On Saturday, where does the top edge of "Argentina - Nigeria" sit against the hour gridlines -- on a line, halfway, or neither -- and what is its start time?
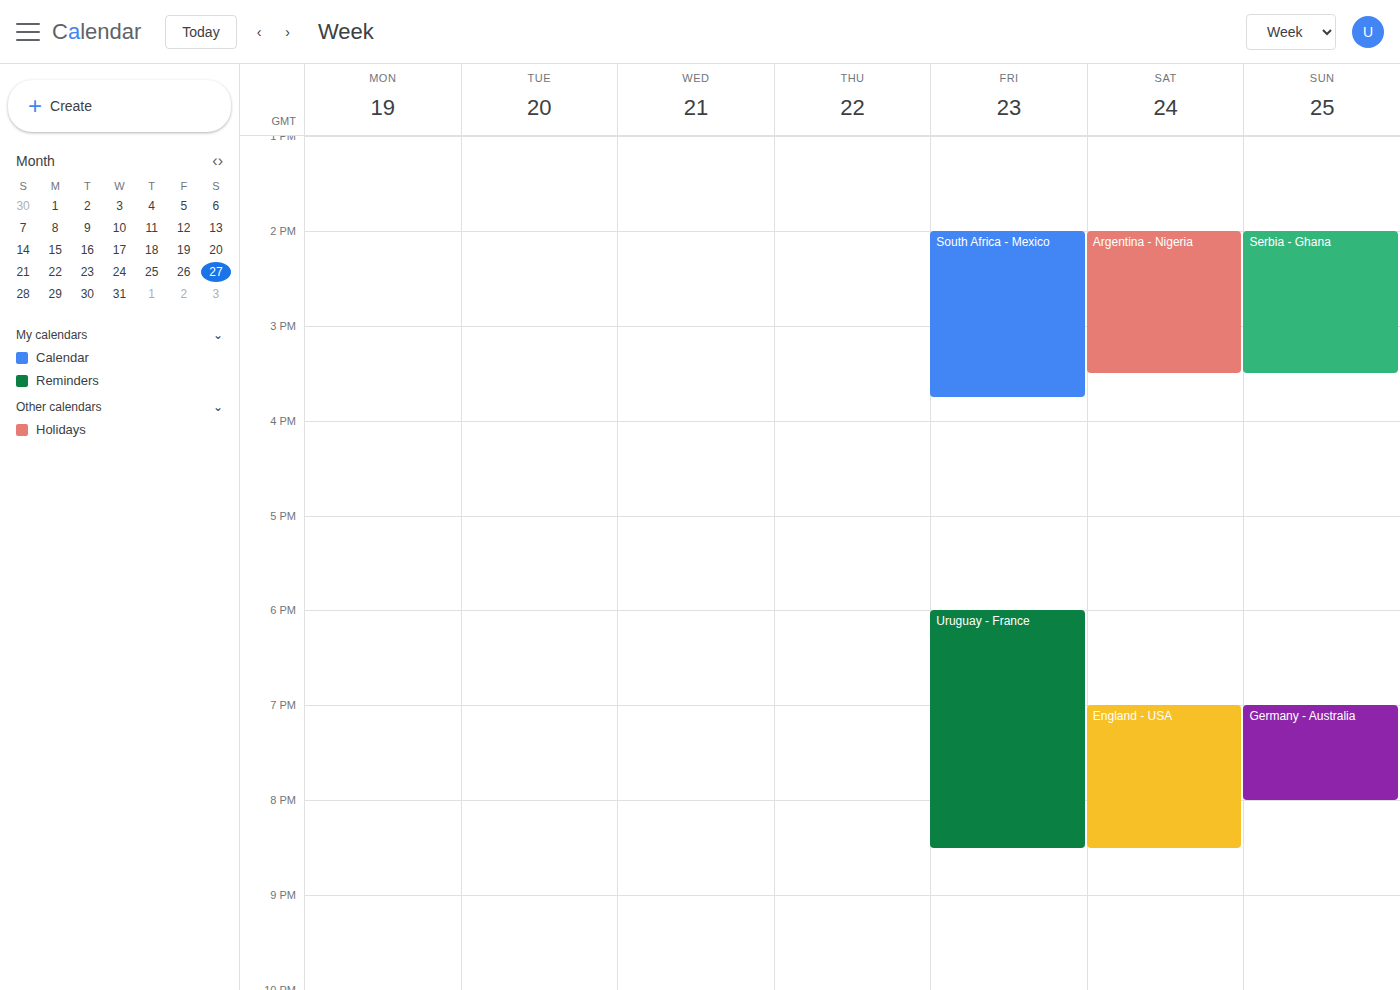
2:00 PM -- exactly on the 2 PM line.